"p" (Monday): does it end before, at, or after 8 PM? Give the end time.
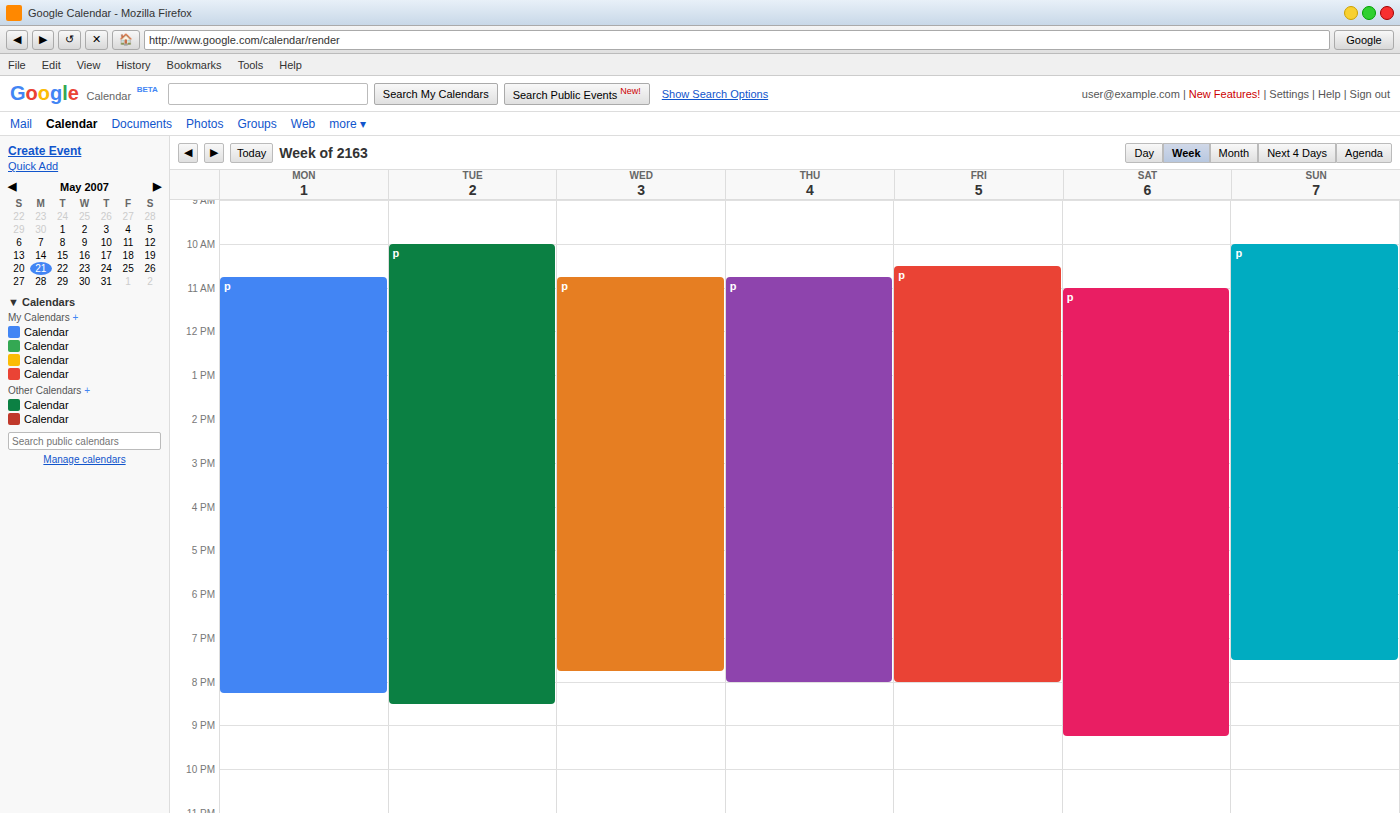
8:15 PM -- after 8 PM, 15 minutes below the 8 PM line.